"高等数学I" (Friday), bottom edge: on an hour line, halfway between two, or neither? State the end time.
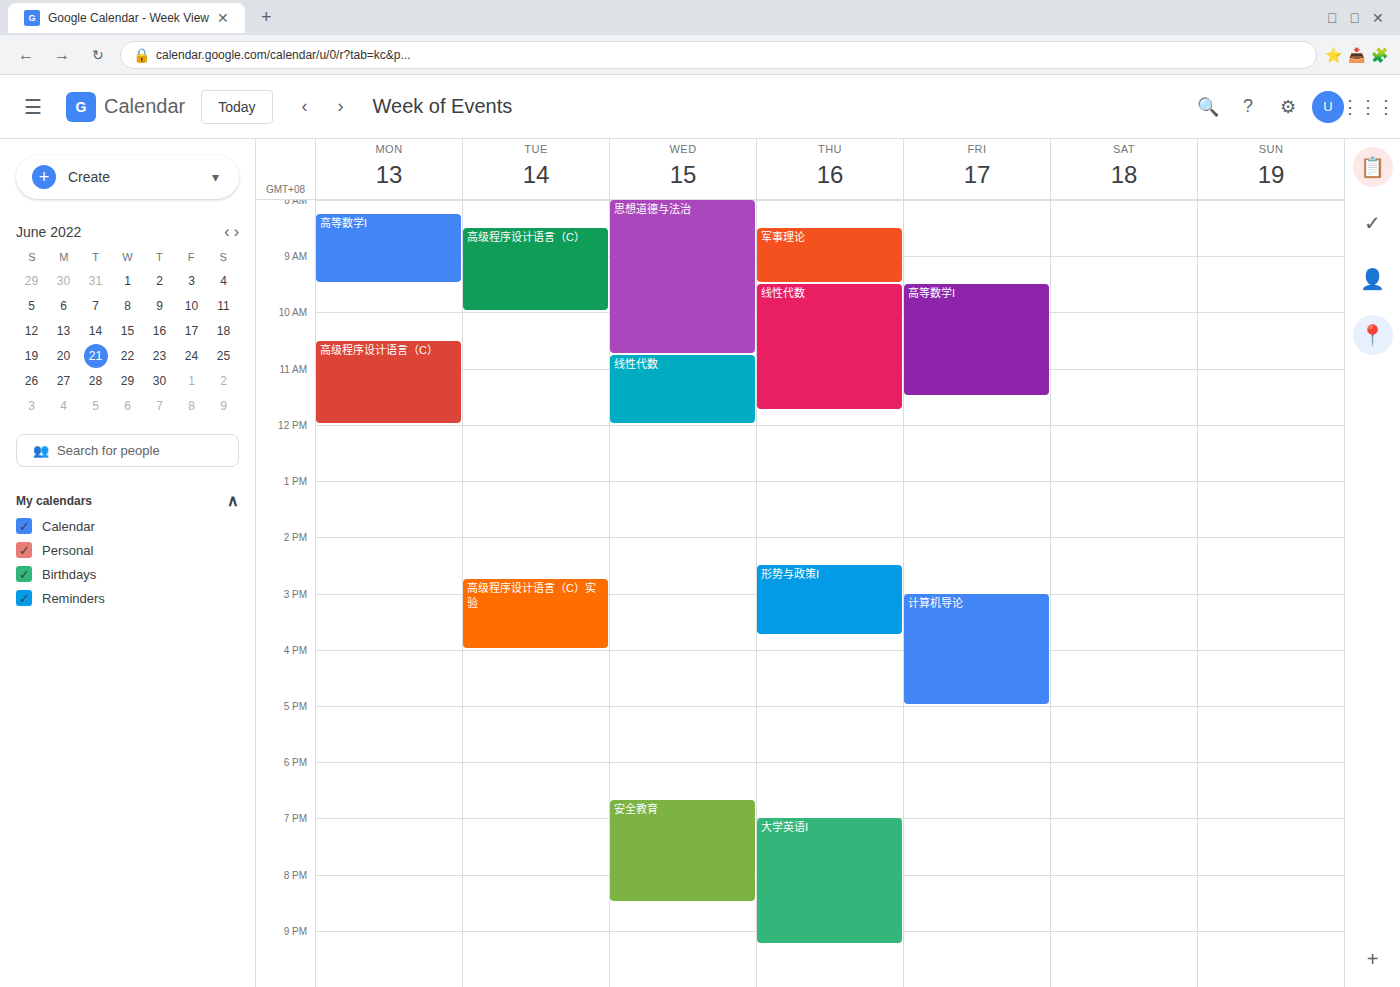
11:30 AM -- halfway between the 11 AM and 12 PM lines.